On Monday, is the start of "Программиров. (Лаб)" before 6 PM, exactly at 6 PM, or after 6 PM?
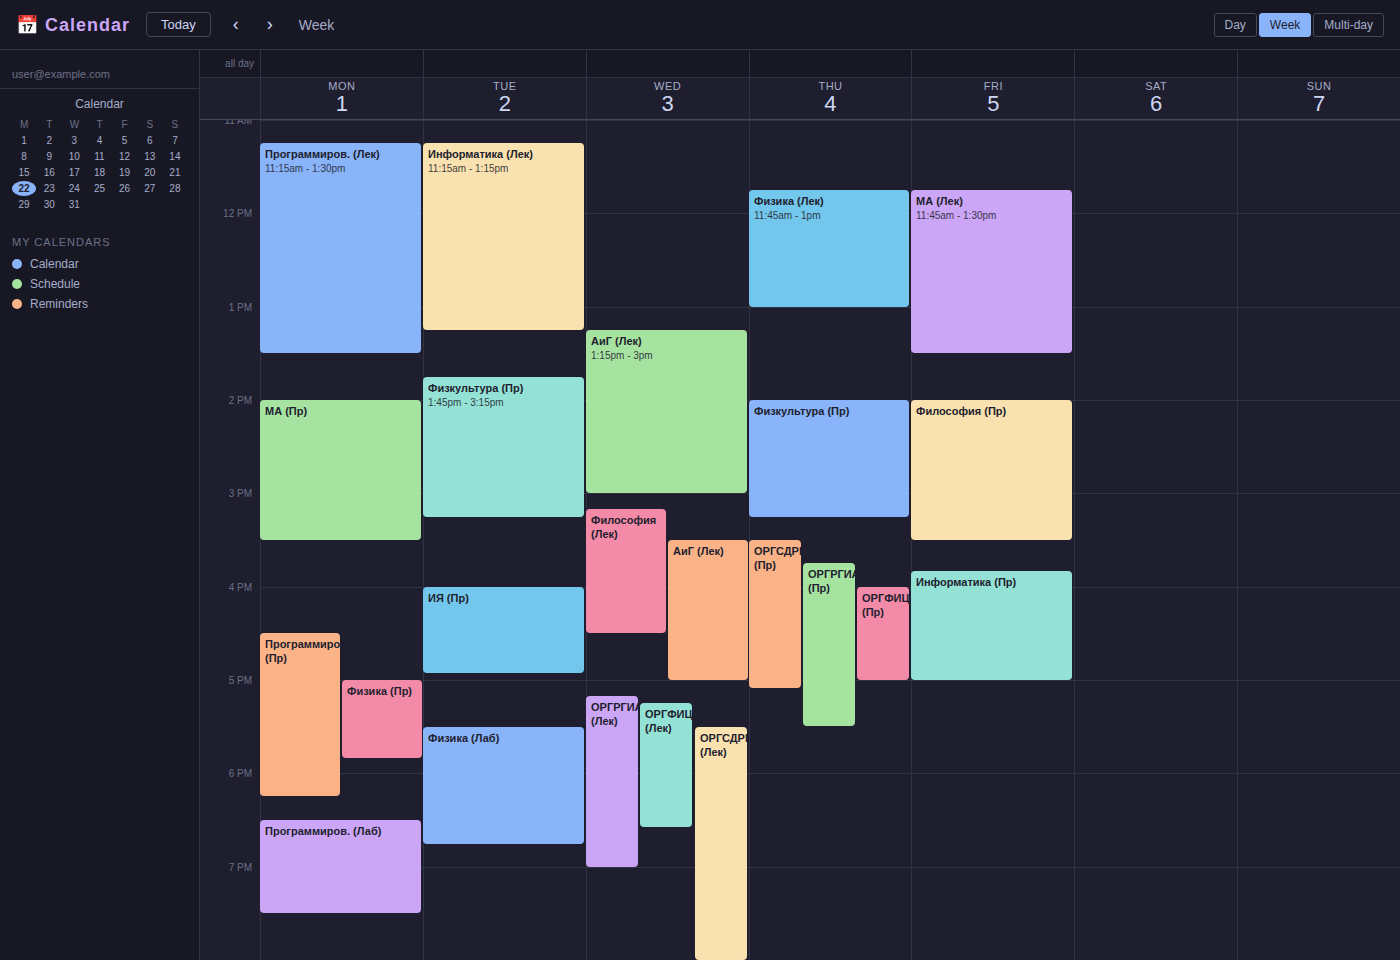
6:30 PM -- after 6 PM, 30 minutes below the 6 PM line.